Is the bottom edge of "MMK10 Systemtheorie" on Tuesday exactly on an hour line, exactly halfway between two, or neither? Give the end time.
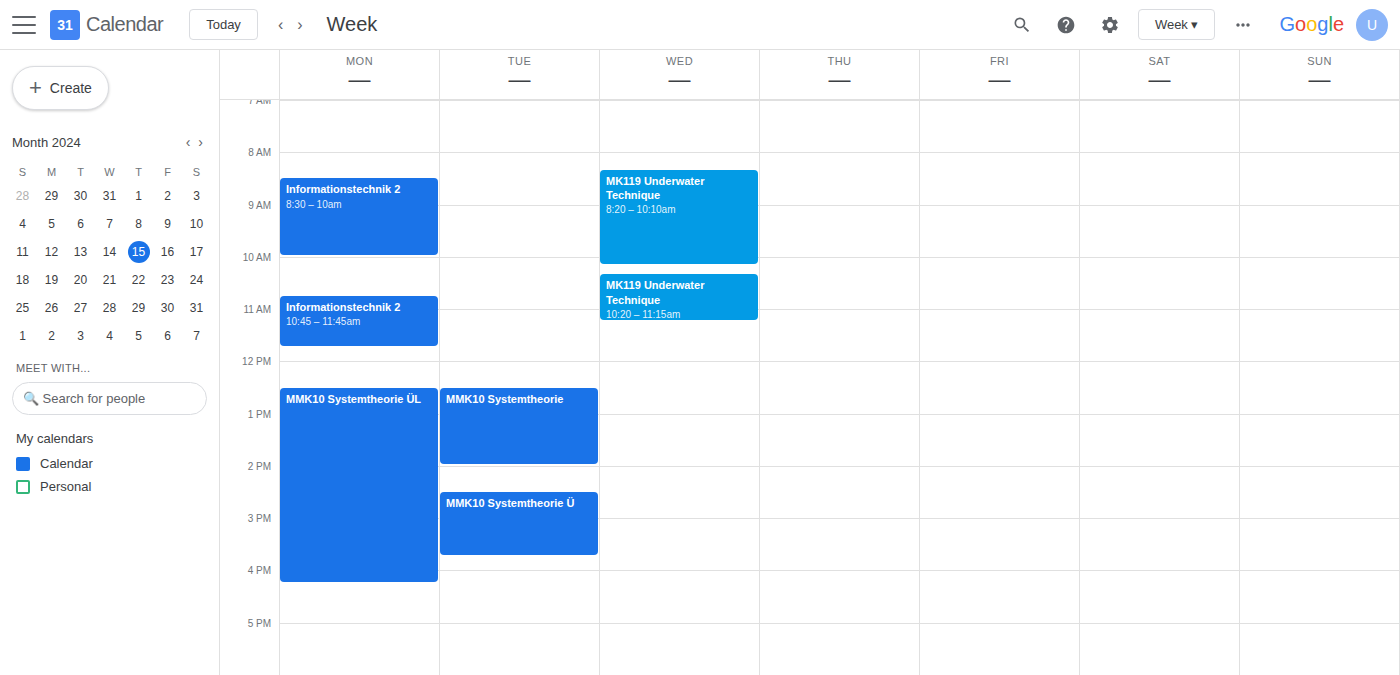
2:00 PM -- exactly on the 2 PM line.